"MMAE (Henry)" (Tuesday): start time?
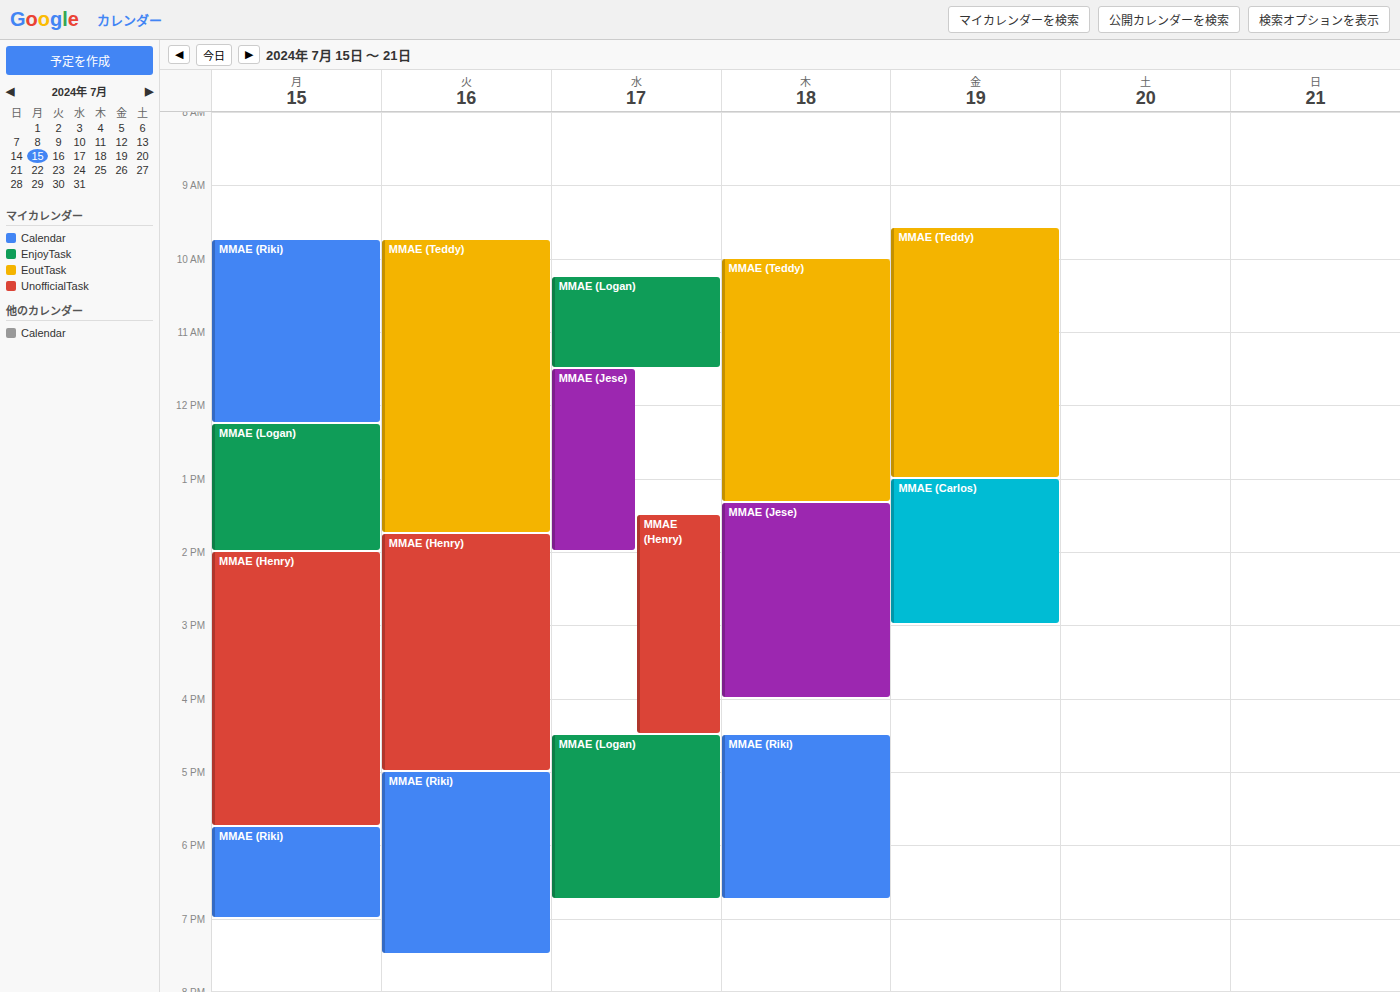
1:45 PM